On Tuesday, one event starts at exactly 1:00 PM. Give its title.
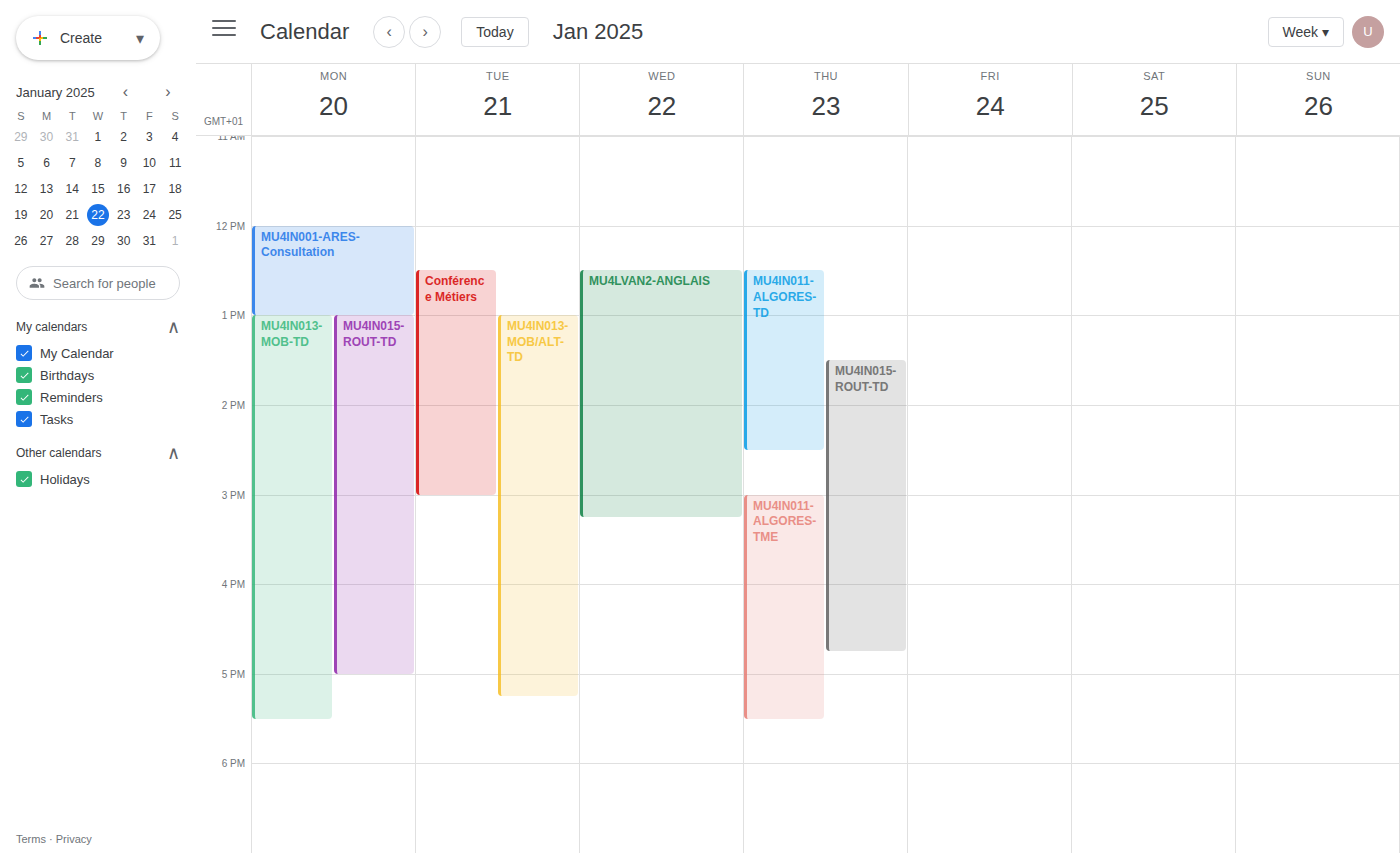
"MU4IN013-MOB/ALT-TD"